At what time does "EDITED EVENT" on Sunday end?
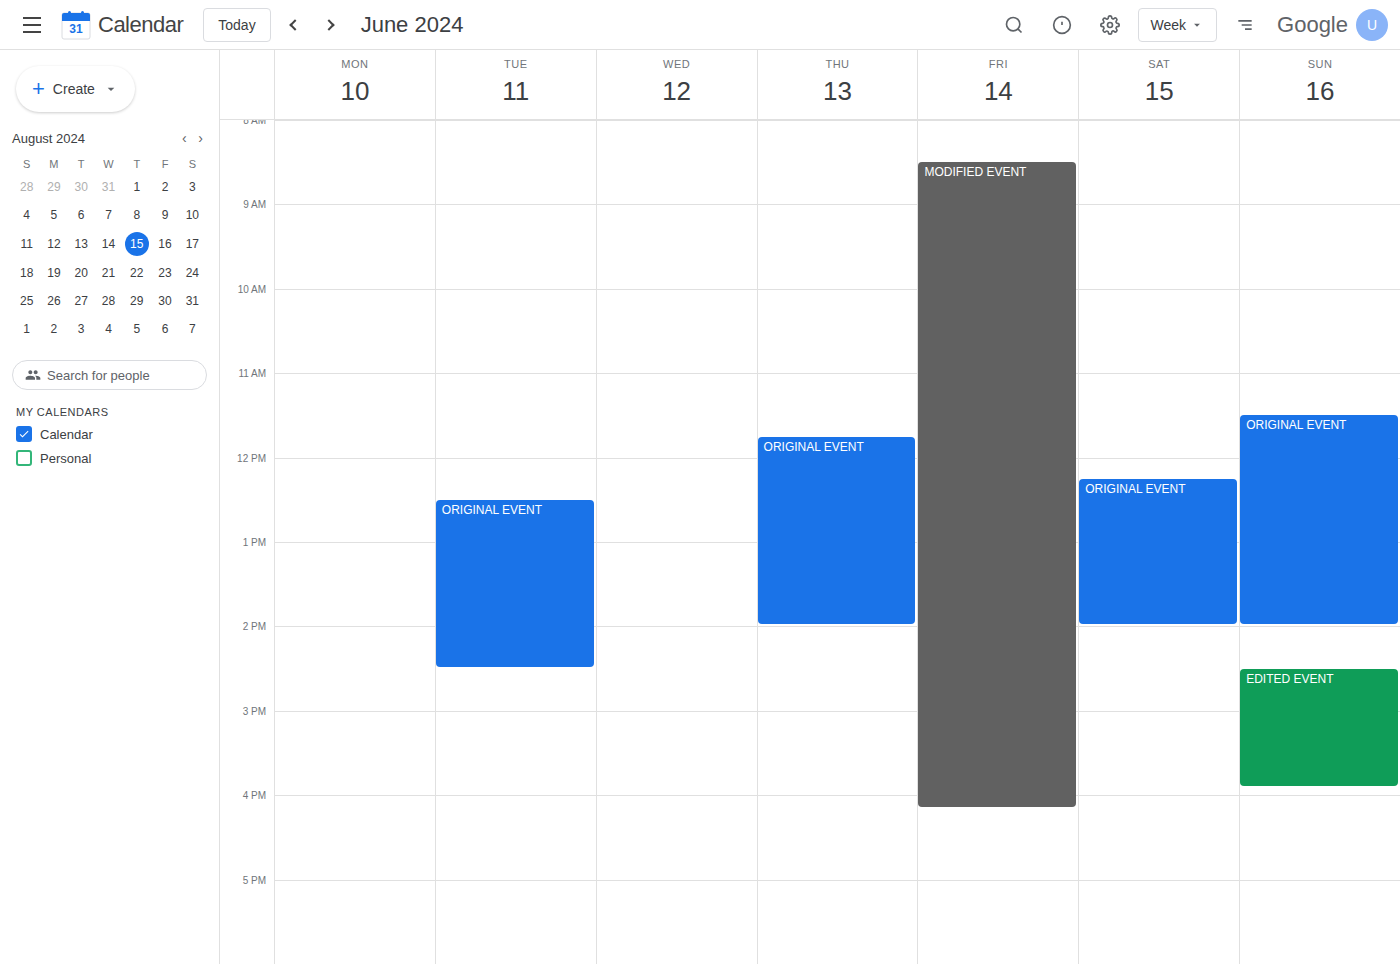
3:55 PM